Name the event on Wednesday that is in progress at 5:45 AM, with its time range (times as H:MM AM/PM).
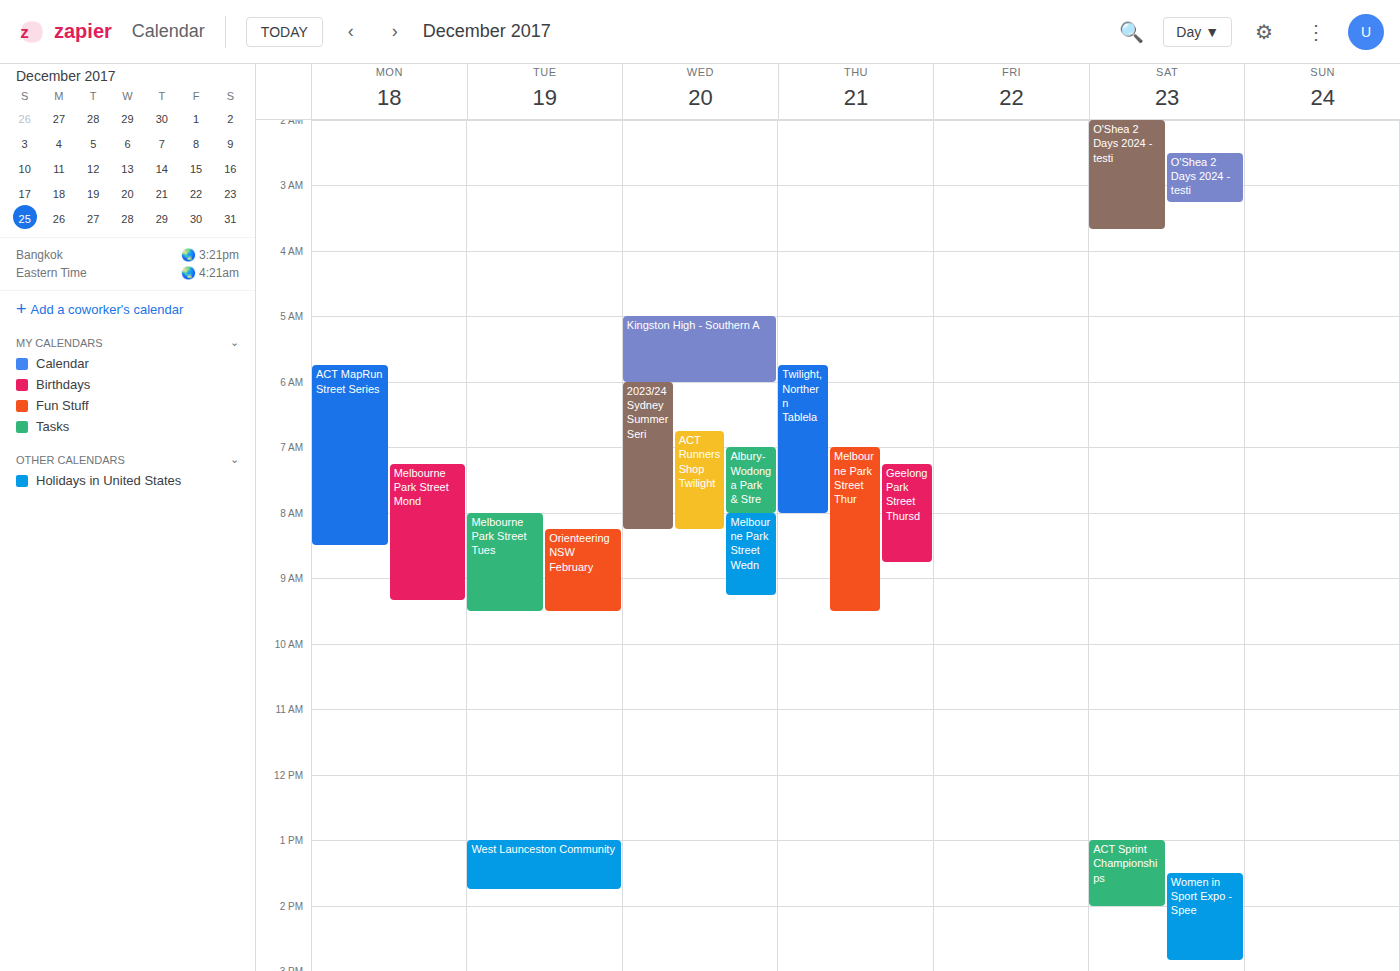
"Kingston High - Southern A", 5:00 AM to 6:00 AM